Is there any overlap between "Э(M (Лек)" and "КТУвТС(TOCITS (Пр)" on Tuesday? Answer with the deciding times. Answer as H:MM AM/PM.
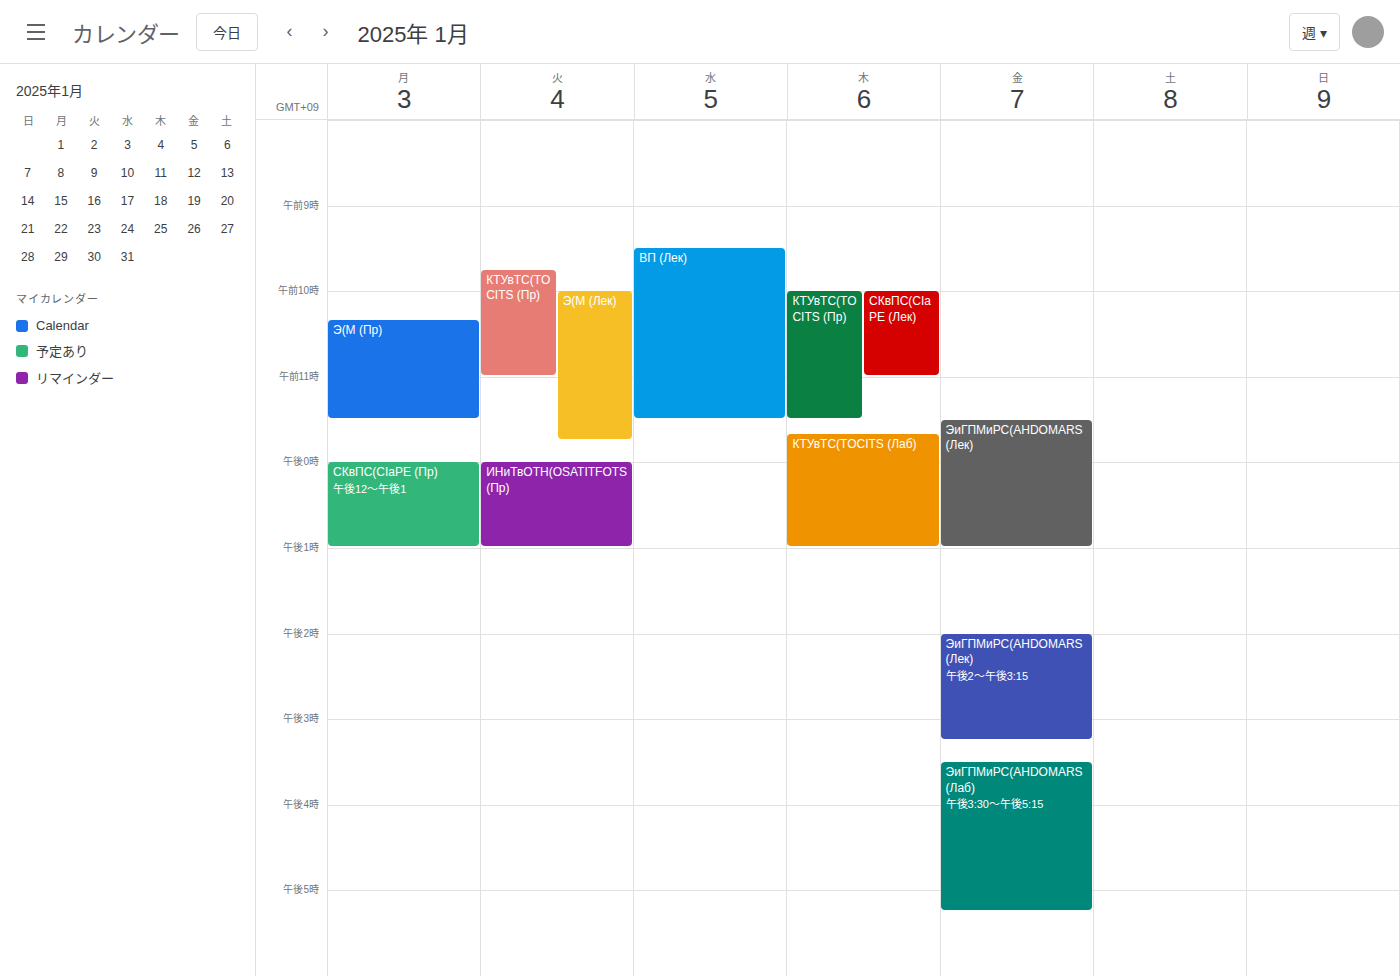
"Э(M (Лек)" starts at 10:00 AM, before "КТУвТС(TOCITS (Пр)" ends at 11:00 AM -- they overlap.